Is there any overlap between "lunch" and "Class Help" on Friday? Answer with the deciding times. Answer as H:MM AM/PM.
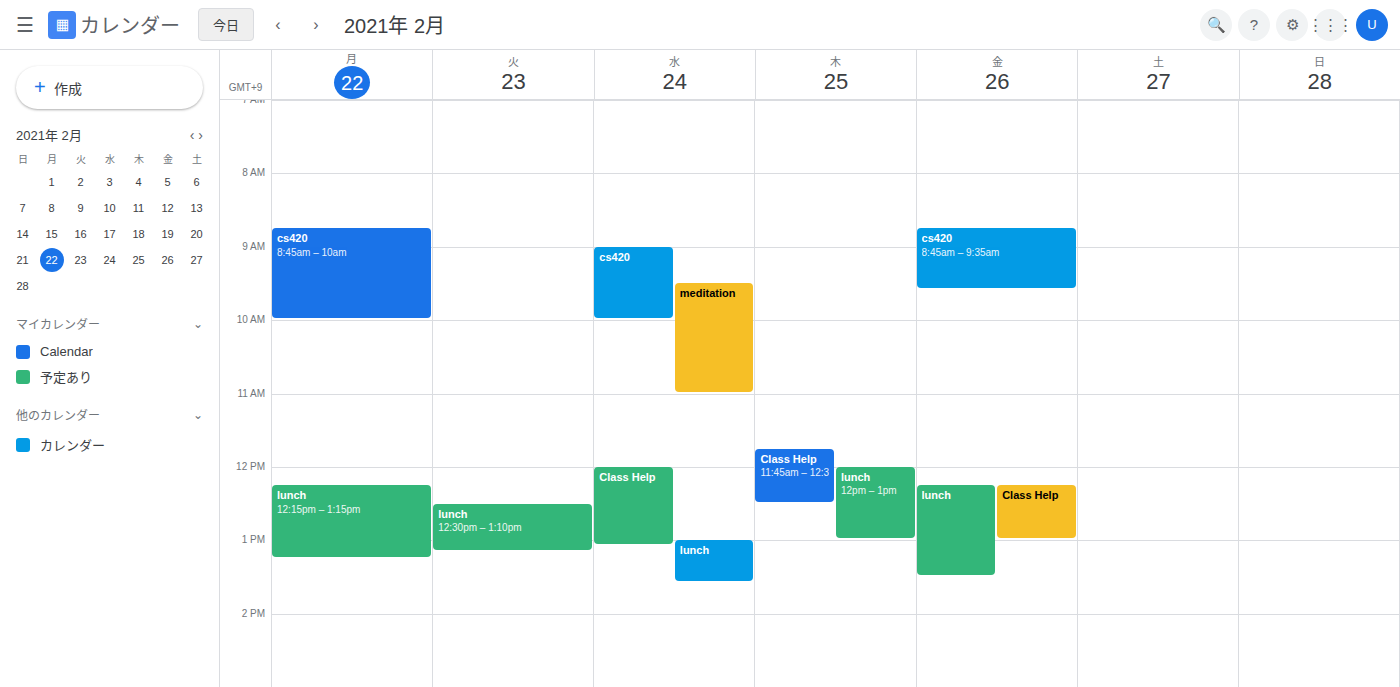
"Class Help" runs 12:15 PM to 1:00 PM, inside "lunch" -- they overlap.